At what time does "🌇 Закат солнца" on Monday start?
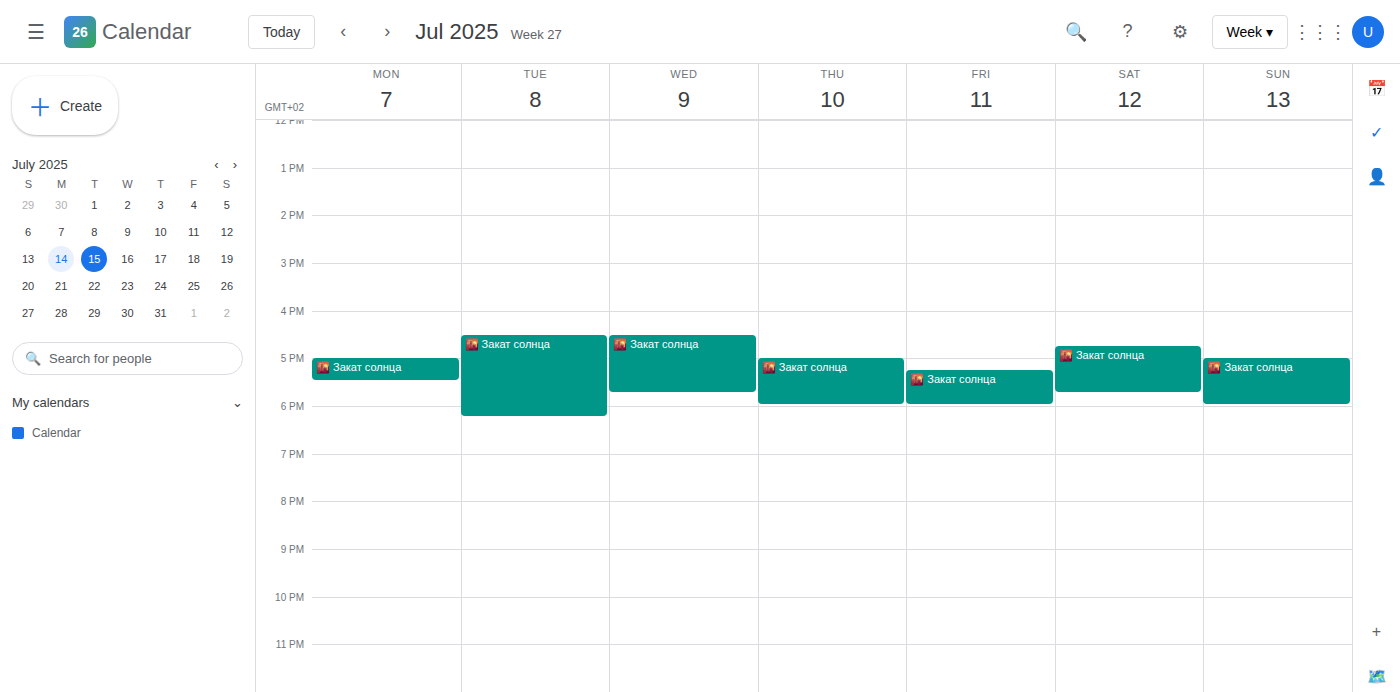
5:00 PM